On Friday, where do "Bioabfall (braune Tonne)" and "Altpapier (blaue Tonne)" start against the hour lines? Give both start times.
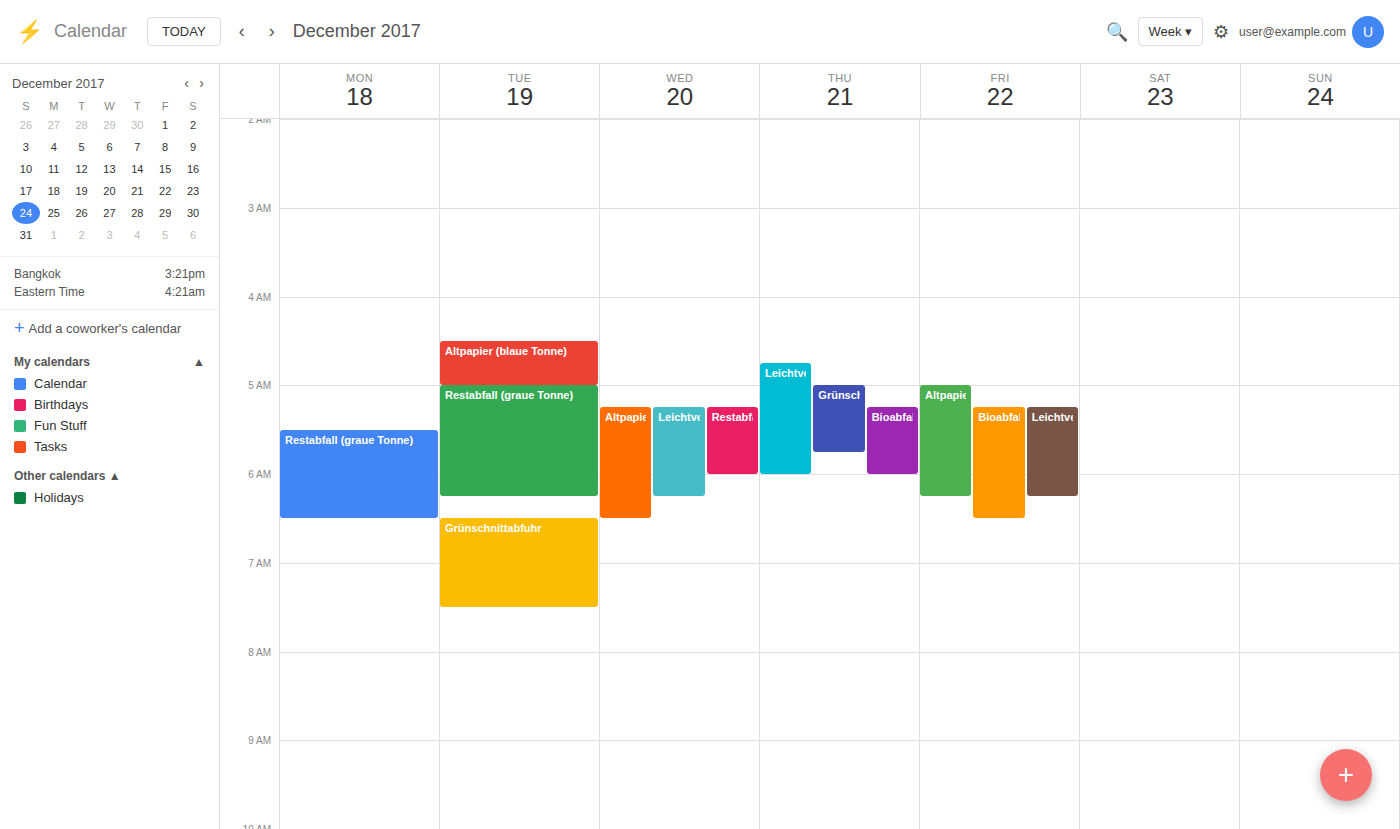
"Bioabfall (braune Tonne)": 5:15 AM, neither: a quarter of the way from the 5 AM line to the 6 AM line. "Altpapier (blaue Tonne)": 5:00 AM, exactly on the 5 AM line.